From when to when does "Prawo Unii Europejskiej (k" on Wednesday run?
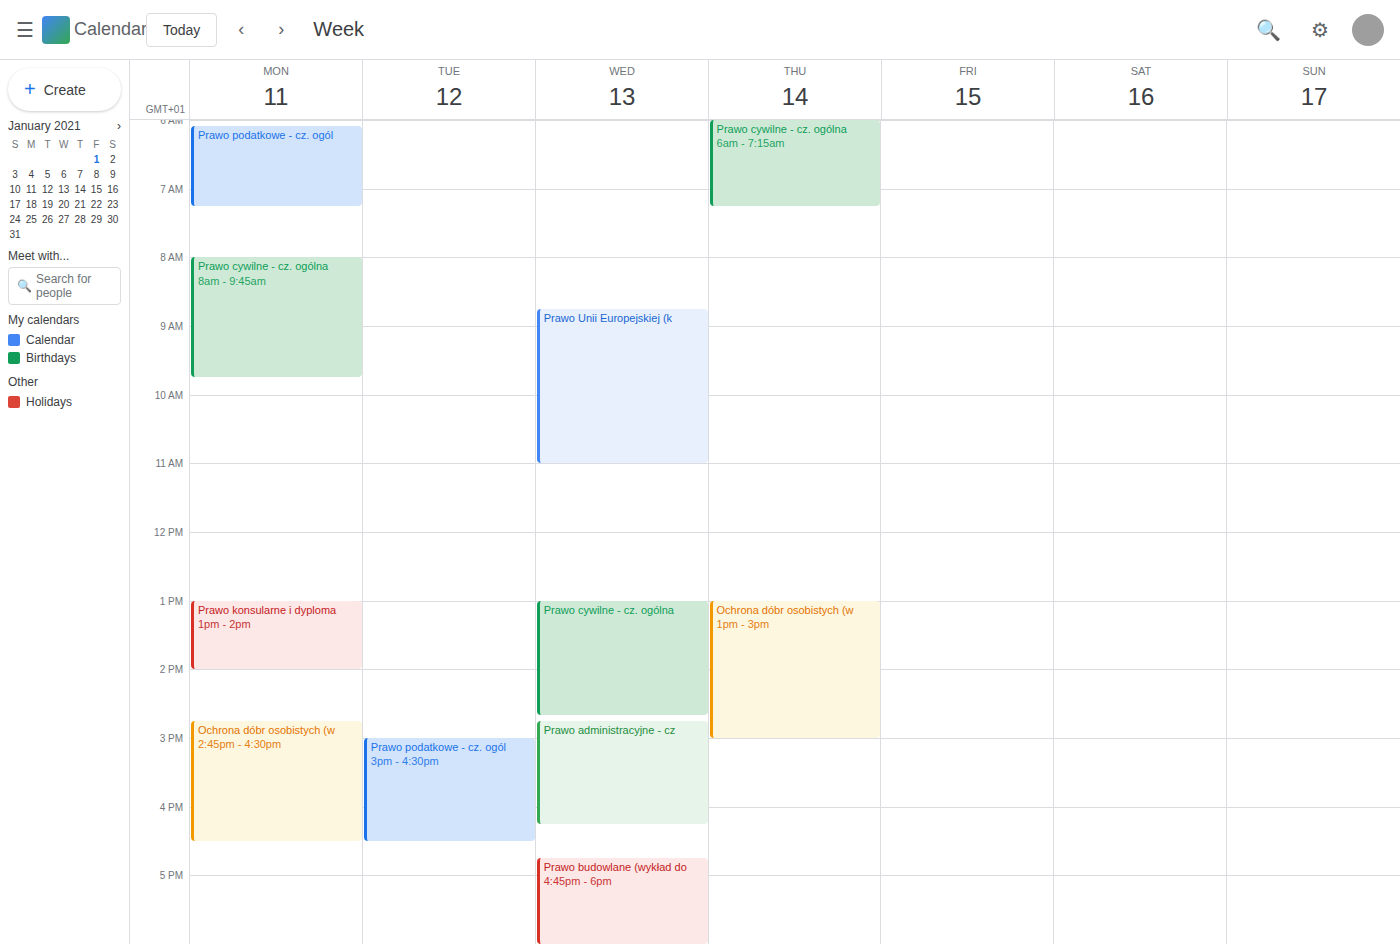
8:45 AM to 11:00 AM